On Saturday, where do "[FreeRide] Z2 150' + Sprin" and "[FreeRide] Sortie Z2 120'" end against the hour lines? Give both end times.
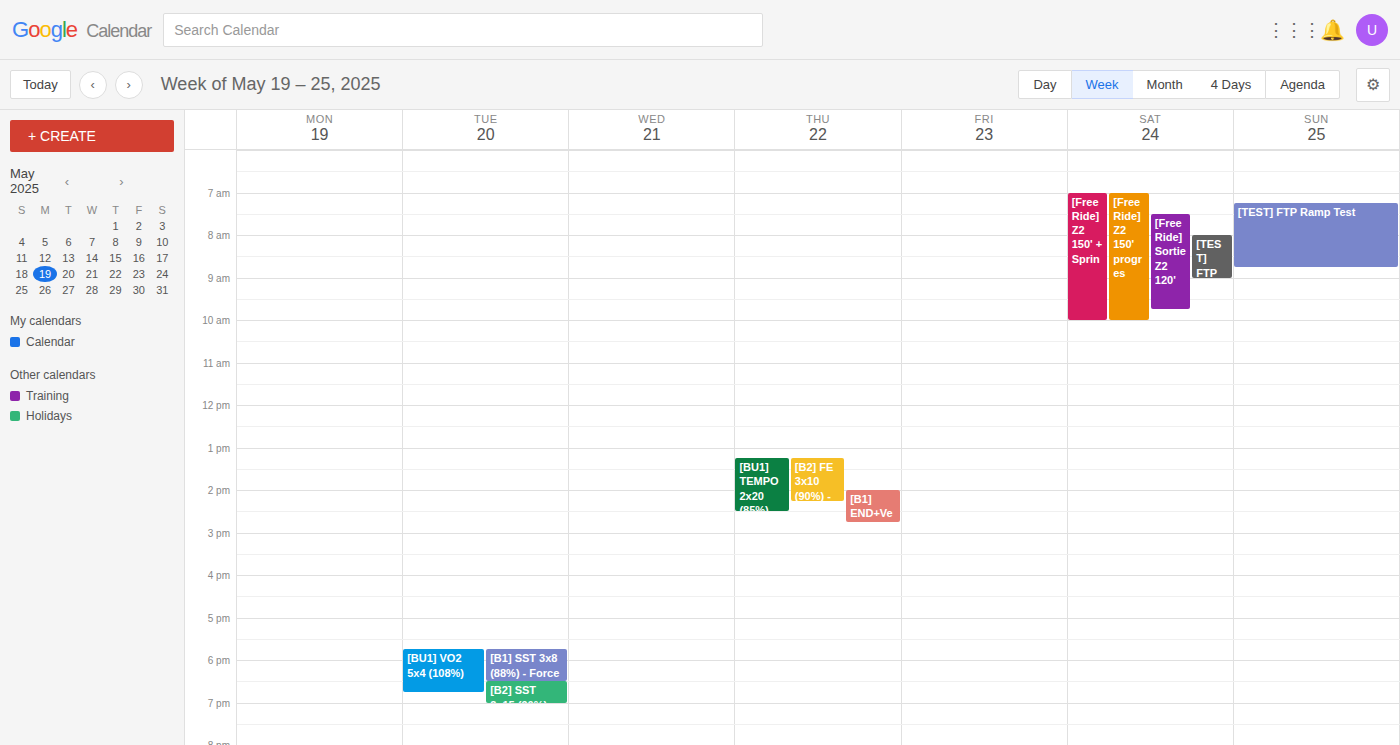
"[FreeRide] Z2 150' + Sprin": 10:00 AM, exactly on the 10 AM line. "[FreeRide] Sortie Z2 120'": 9:45 AM, neither: three quarters of the way from the 9 AM line to the 10 AM line.